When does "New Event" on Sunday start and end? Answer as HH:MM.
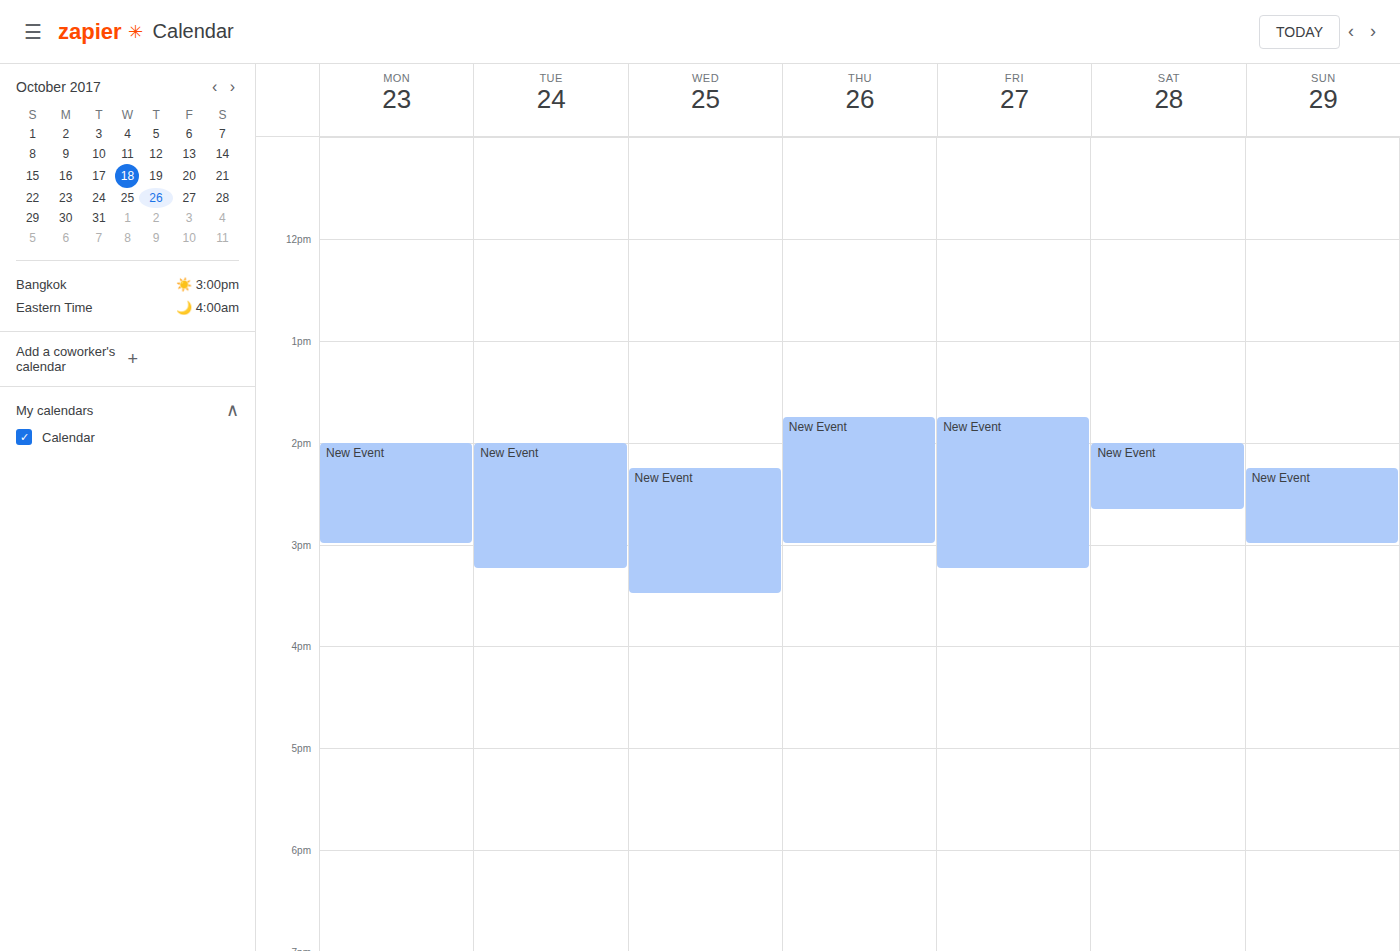
14:15 to 15:00